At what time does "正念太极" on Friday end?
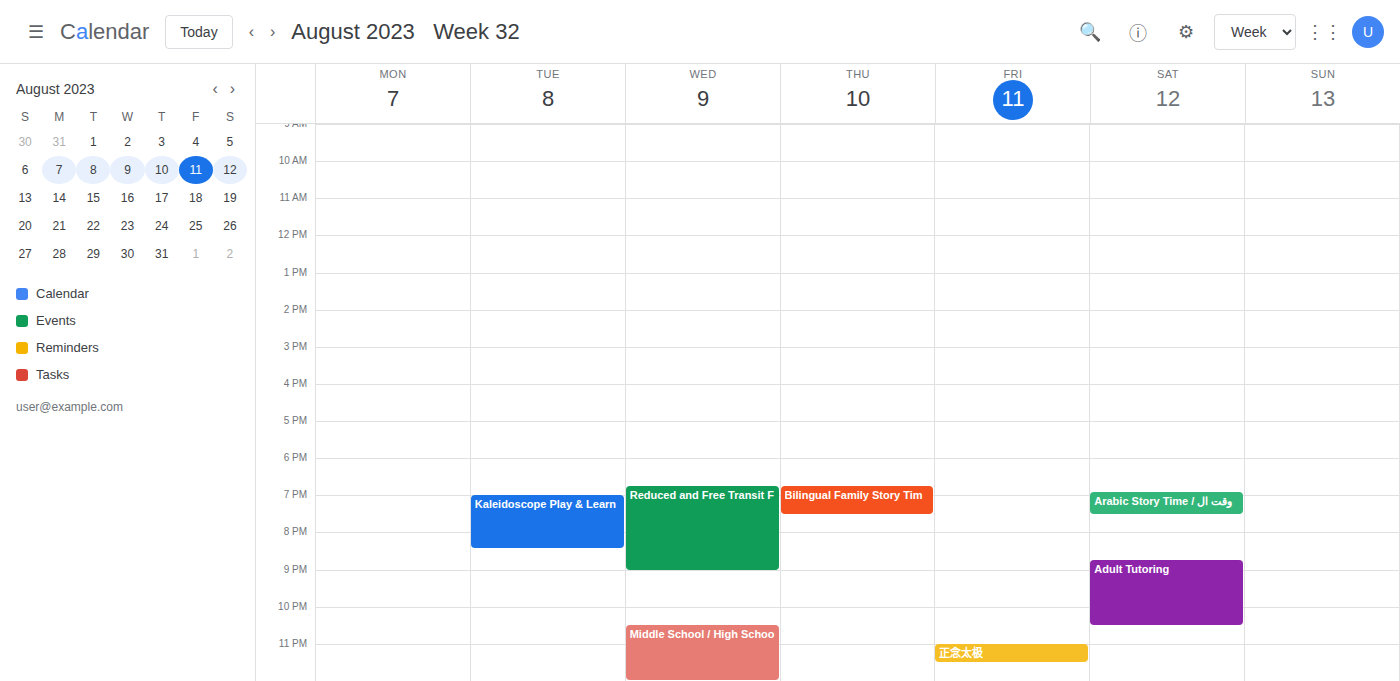
11:30 PM